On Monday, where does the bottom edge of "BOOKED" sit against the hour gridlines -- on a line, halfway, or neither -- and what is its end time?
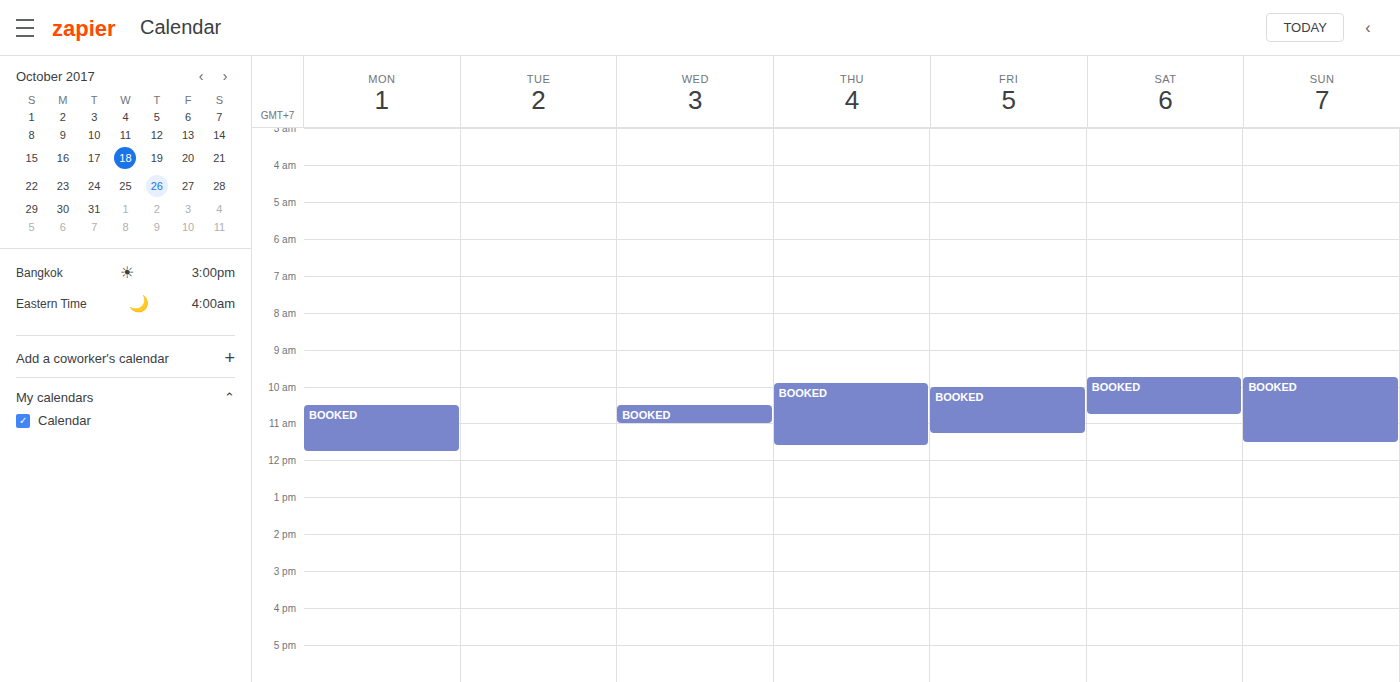
11:45 AM -- neither: three quarters of the way from the 11 AM line to the 12 PM line.